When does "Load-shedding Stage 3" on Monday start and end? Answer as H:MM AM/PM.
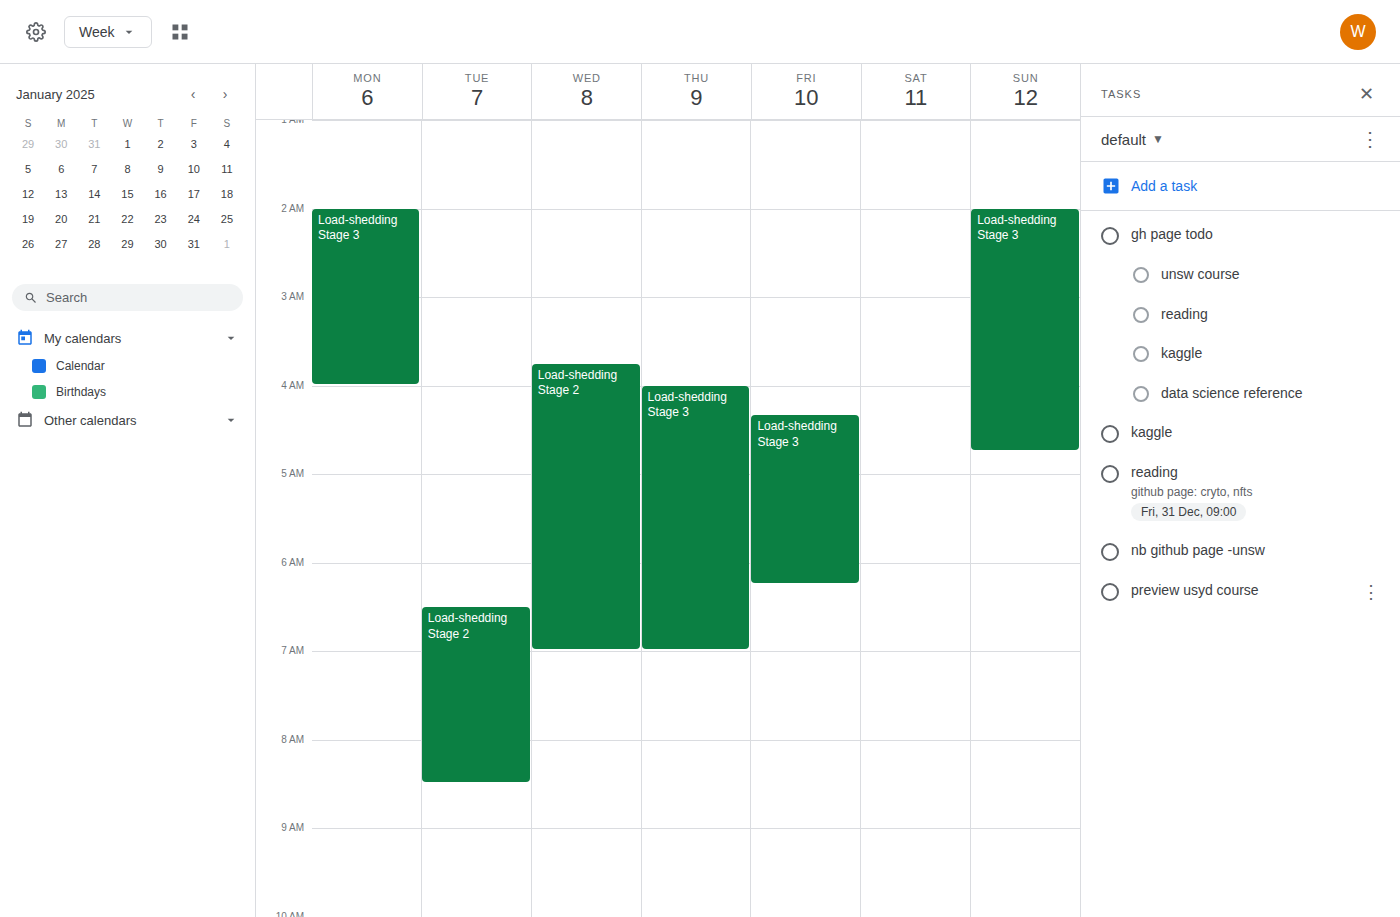
2:00 AM to 4:00 AM